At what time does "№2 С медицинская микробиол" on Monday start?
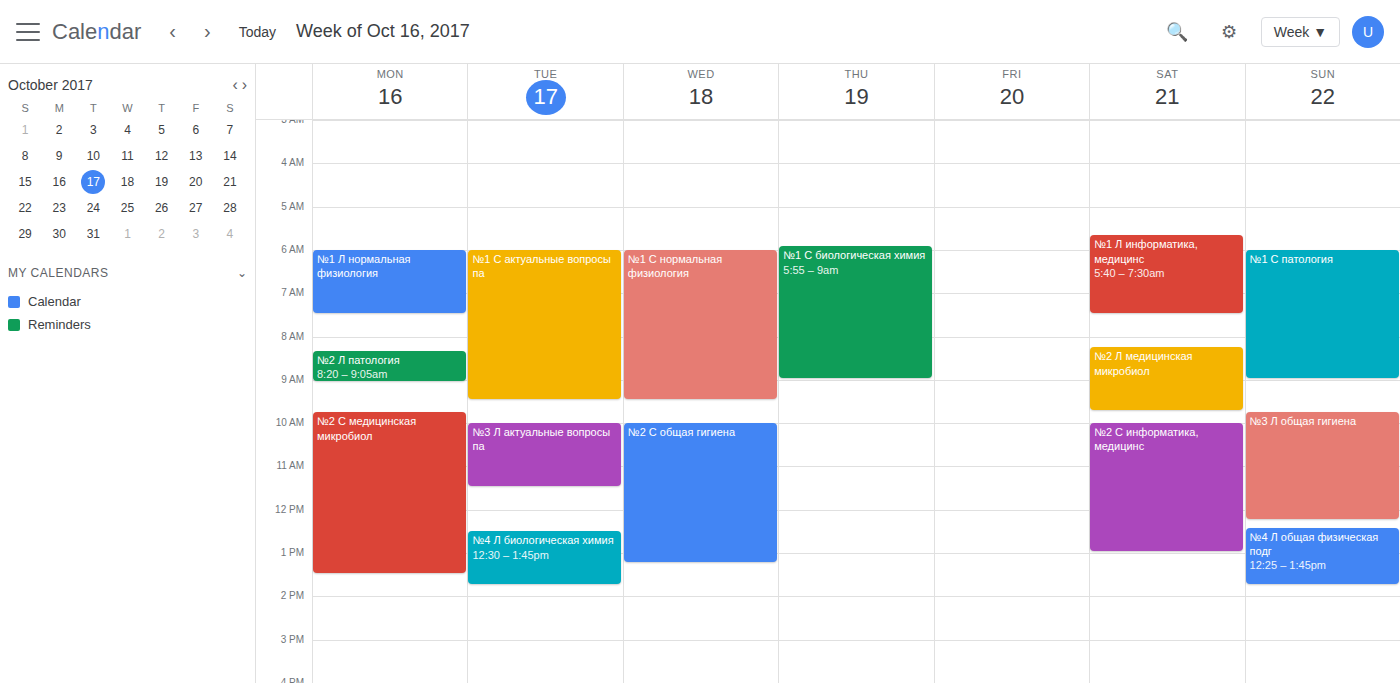
9:45 AM